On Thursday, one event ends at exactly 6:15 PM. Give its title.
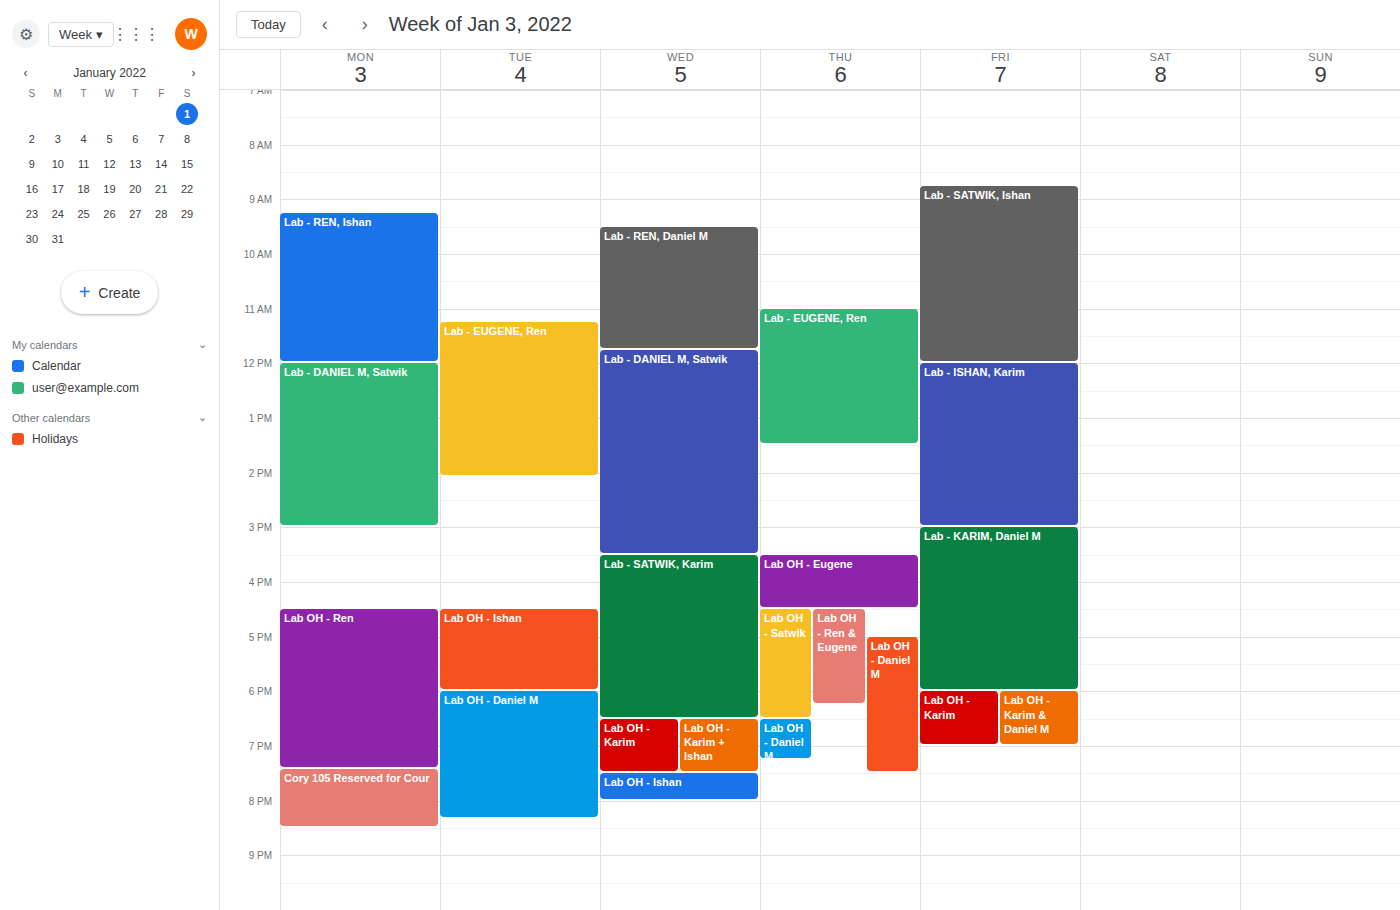
"Lab OH - Ren & Eugene"